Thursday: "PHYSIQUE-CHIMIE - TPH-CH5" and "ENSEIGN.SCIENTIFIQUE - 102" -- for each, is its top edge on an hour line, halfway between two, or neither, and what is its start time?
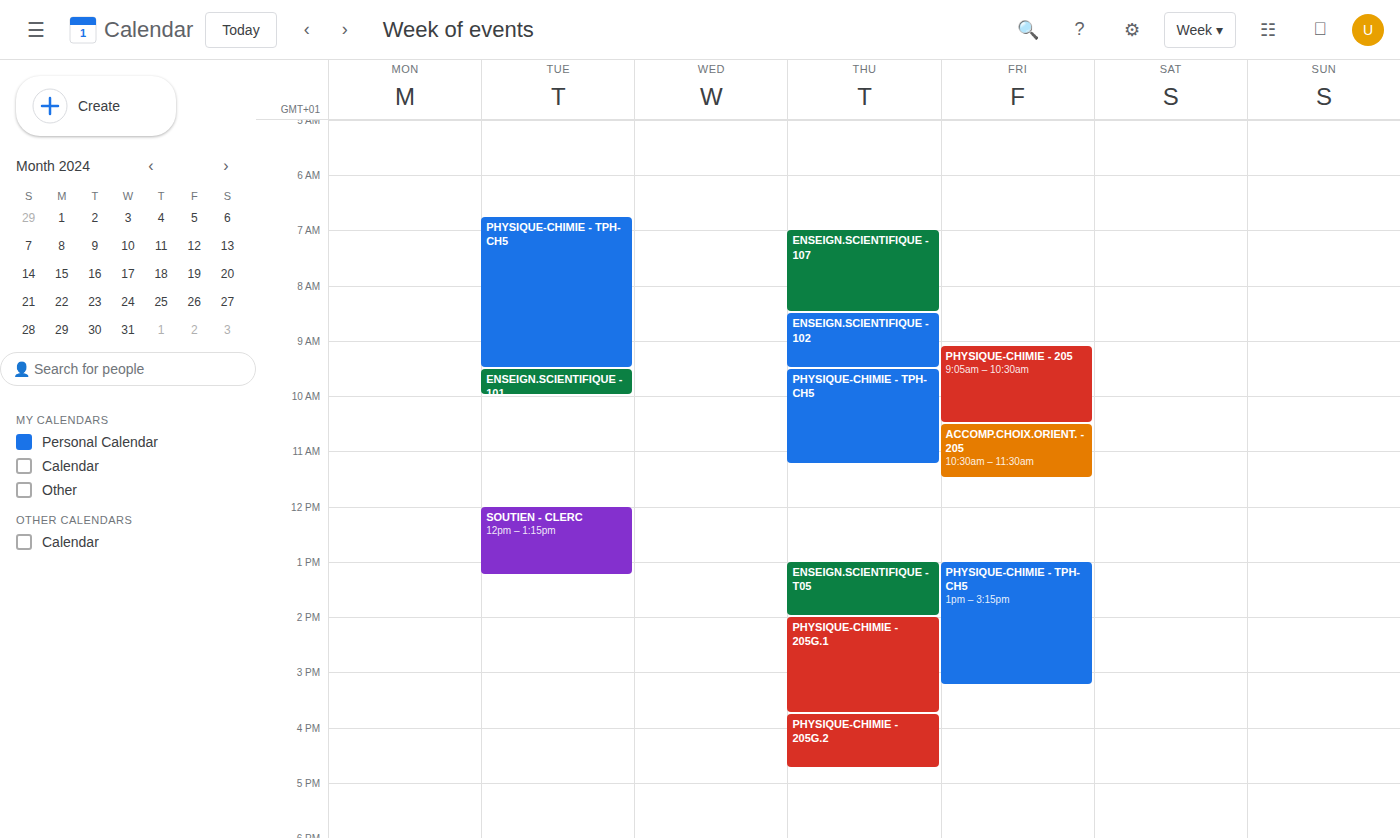
"PHYSIQUE-CHIMIE - TPH-CH5": 9:30 AM, halfway between the 9 AM and 10 AM lines. "ENSEIGN.SCIENTIFIQUE - 102": 8:30 AM, halfway between the 8 AM and 9 AM lines.